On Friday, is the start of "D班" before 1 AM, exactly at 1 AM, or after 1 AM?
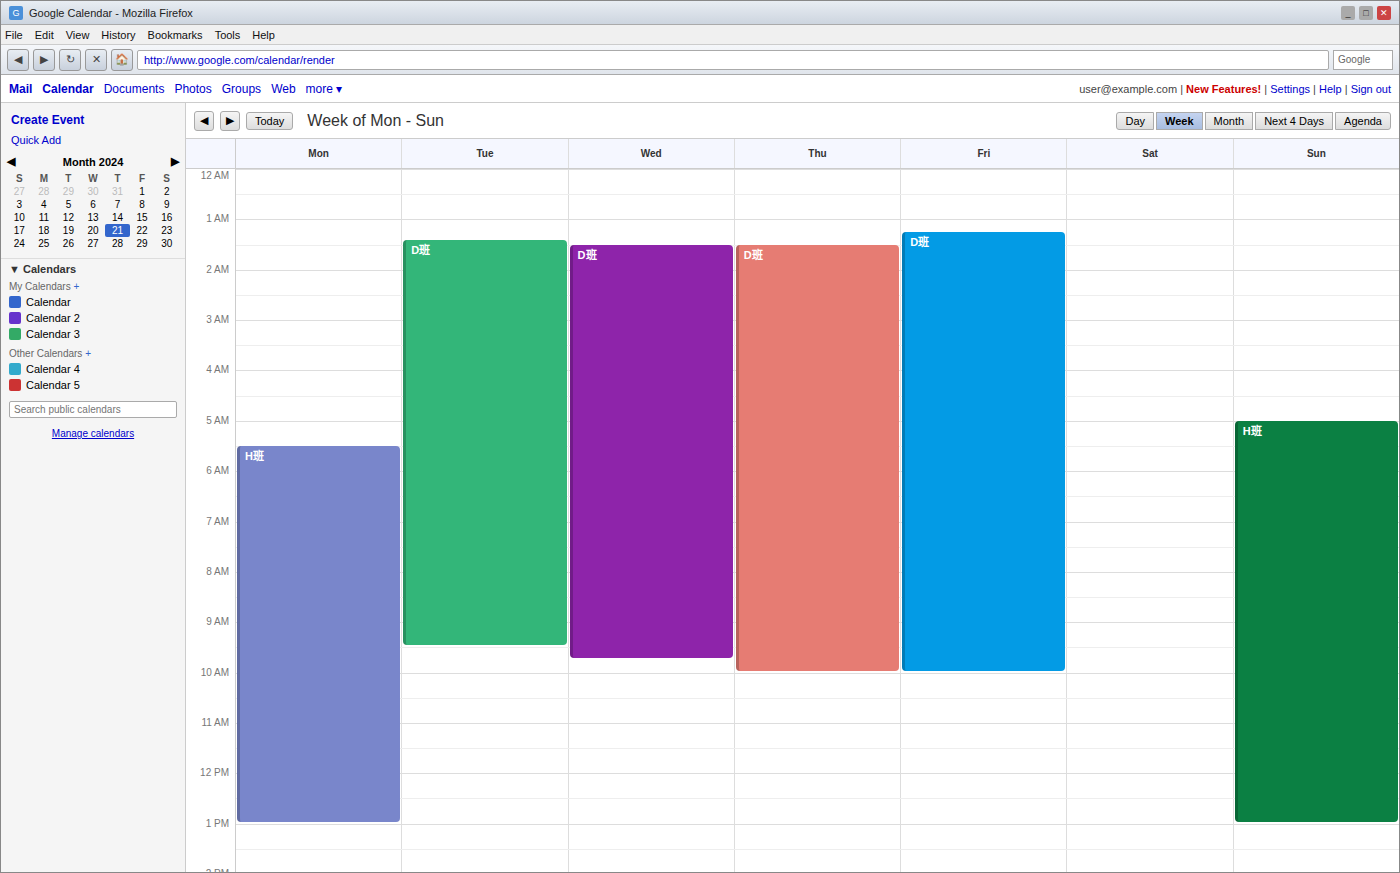
1:15 AM -- after 1 AM, 15 minutes below the 1 AM line.